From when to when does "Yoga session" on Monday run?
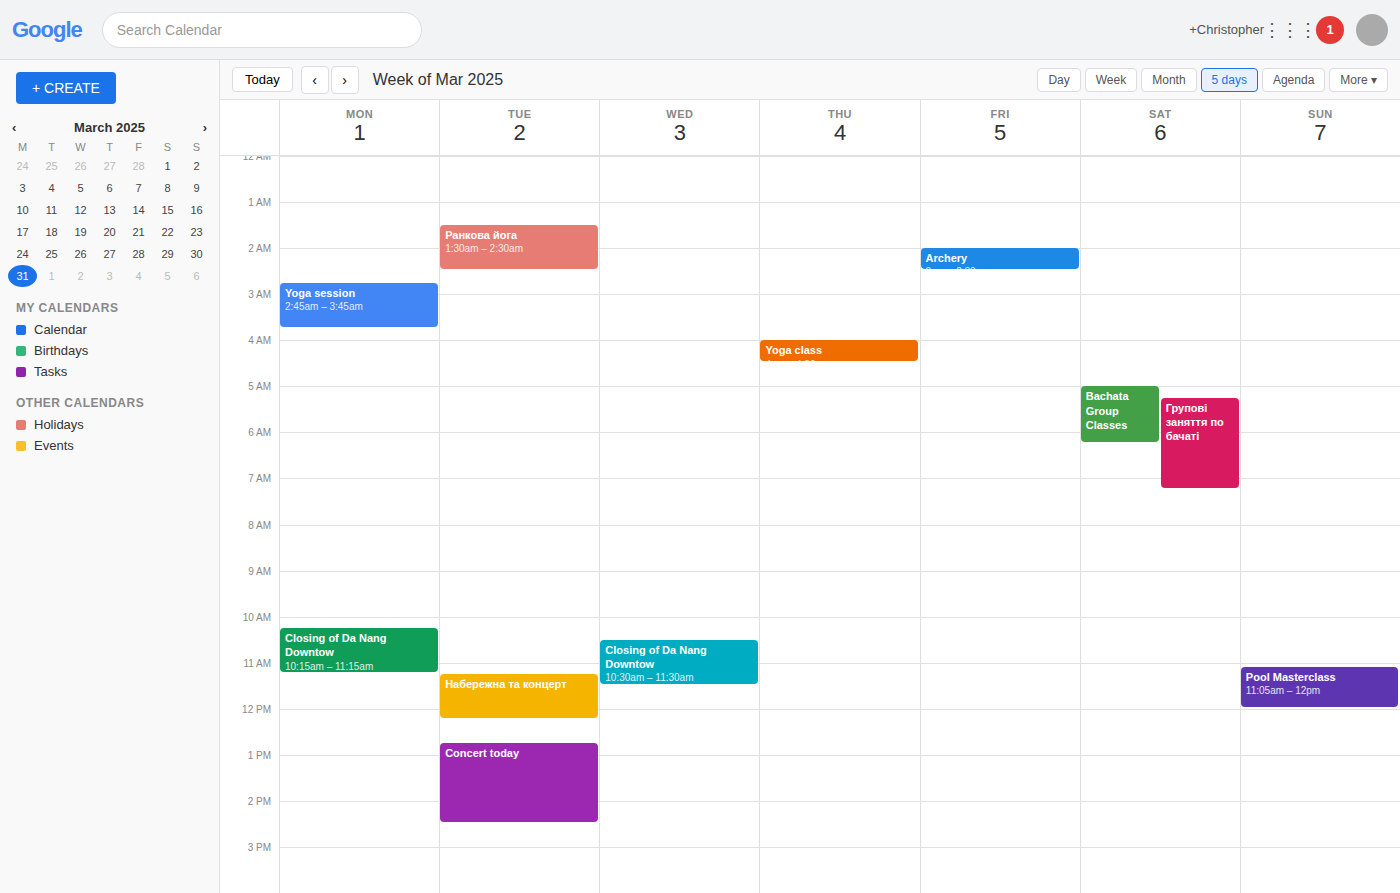
02:45 to 03:45